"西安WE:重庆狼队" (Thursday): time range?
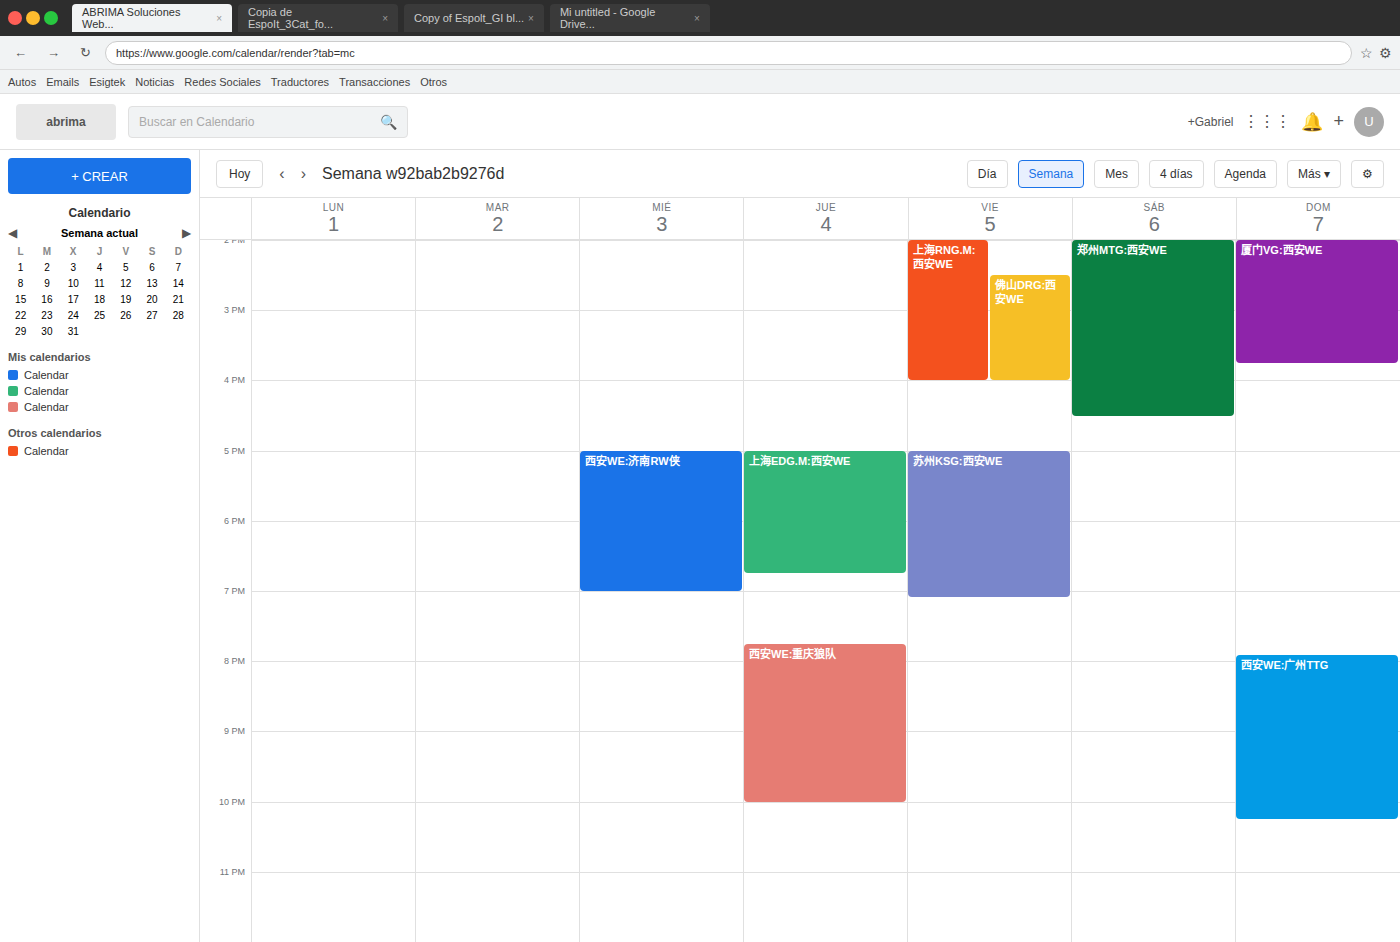
7:45 PM to 10:00 PM